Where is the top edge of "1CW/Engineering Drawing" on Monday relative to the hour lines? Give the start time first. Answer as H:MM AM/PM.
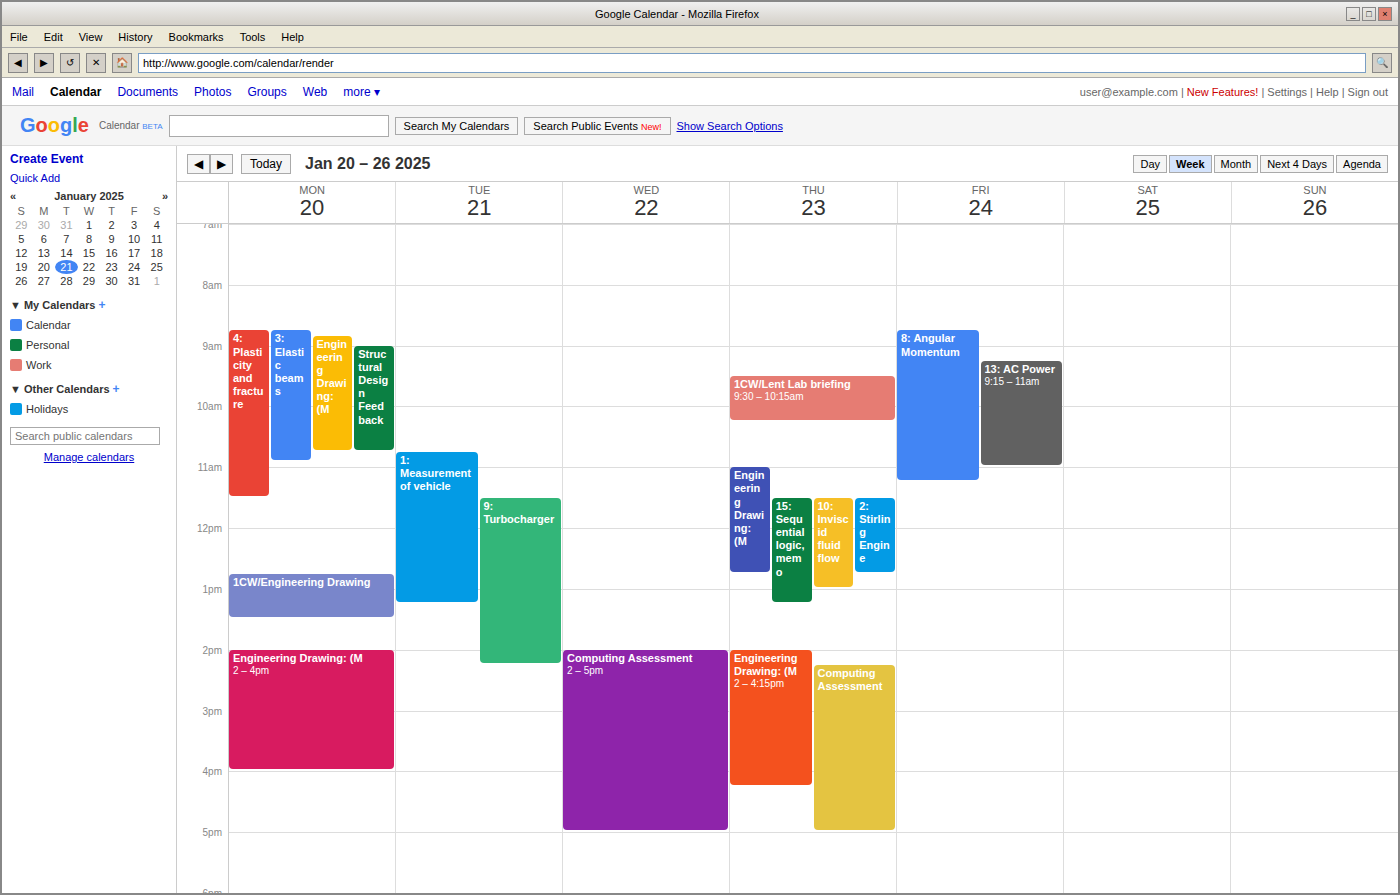
12:45 PM -- neither: three quarters of the way from the 12 PM line to the 1 PM line.